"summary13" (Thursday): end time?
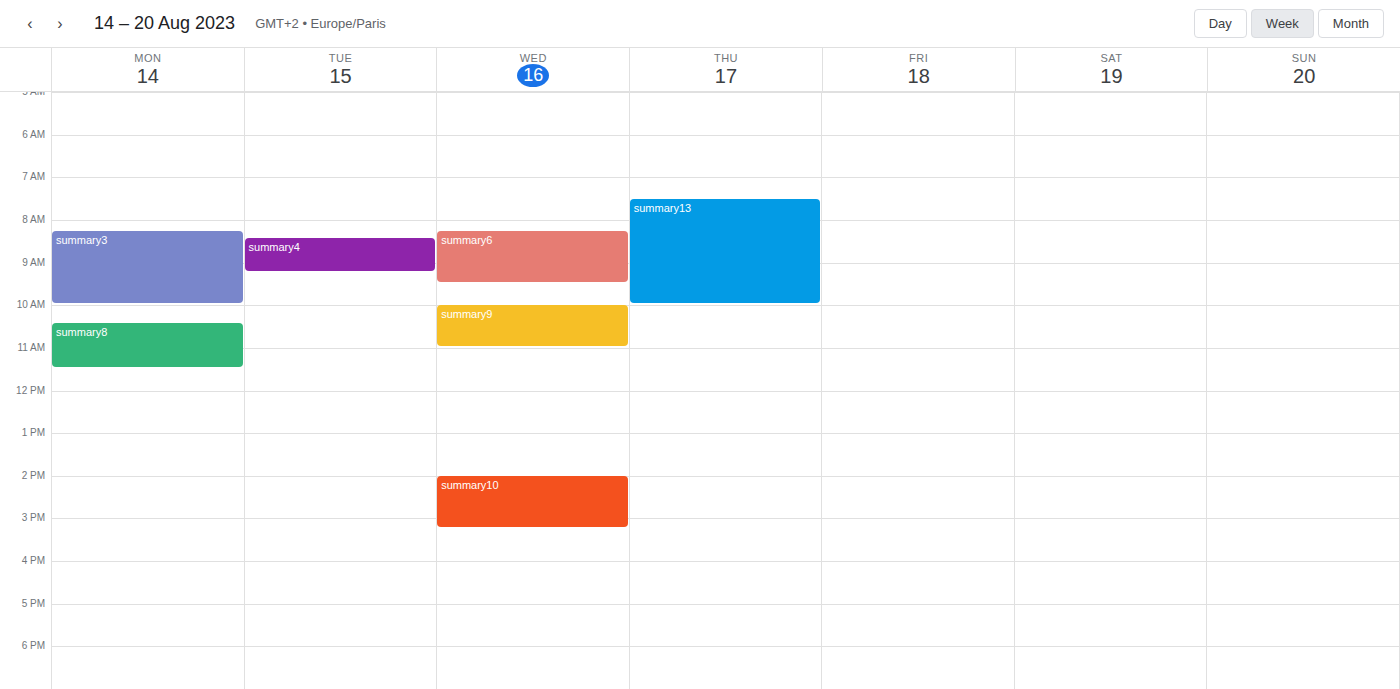
10:00